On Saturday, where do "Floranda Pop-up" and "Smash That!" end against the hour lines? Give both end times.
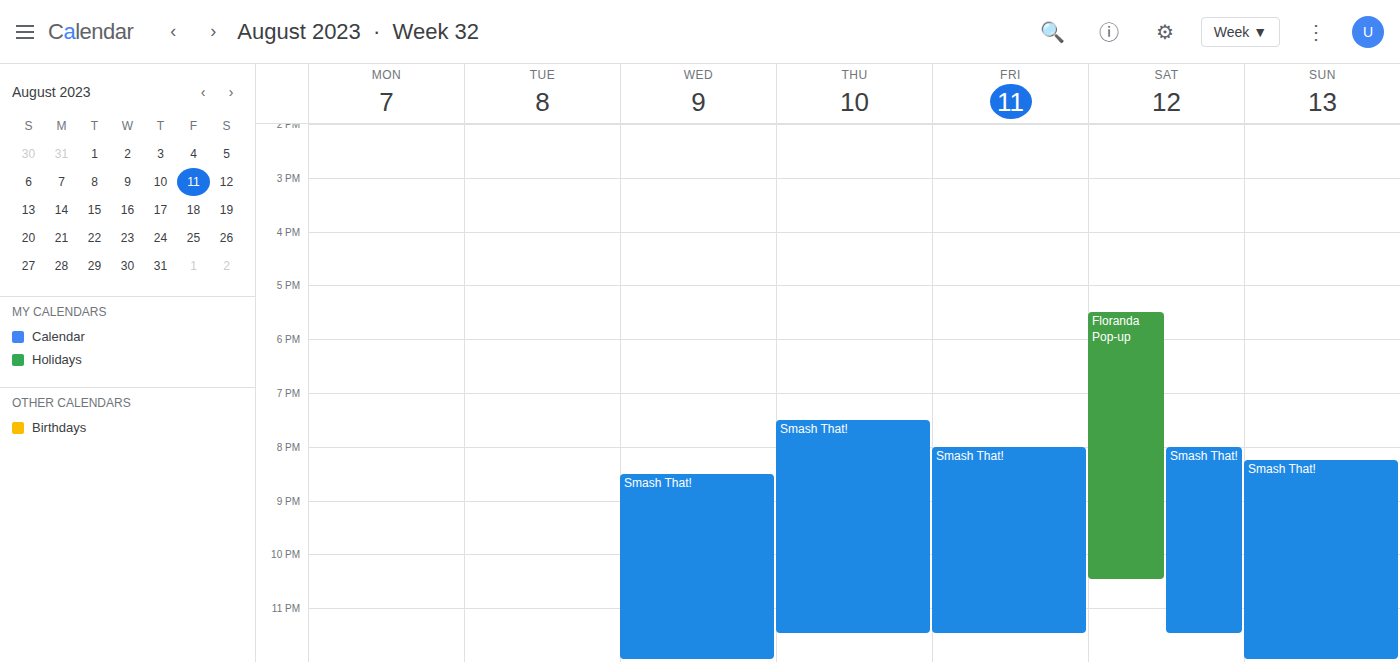
"Floranda Pop-up": 10:30 PM, halfway between the 10 PM and 11 PM lines. "Smash That!": 11:30 PM, halfway between the 11 PM and 12 AM lines.